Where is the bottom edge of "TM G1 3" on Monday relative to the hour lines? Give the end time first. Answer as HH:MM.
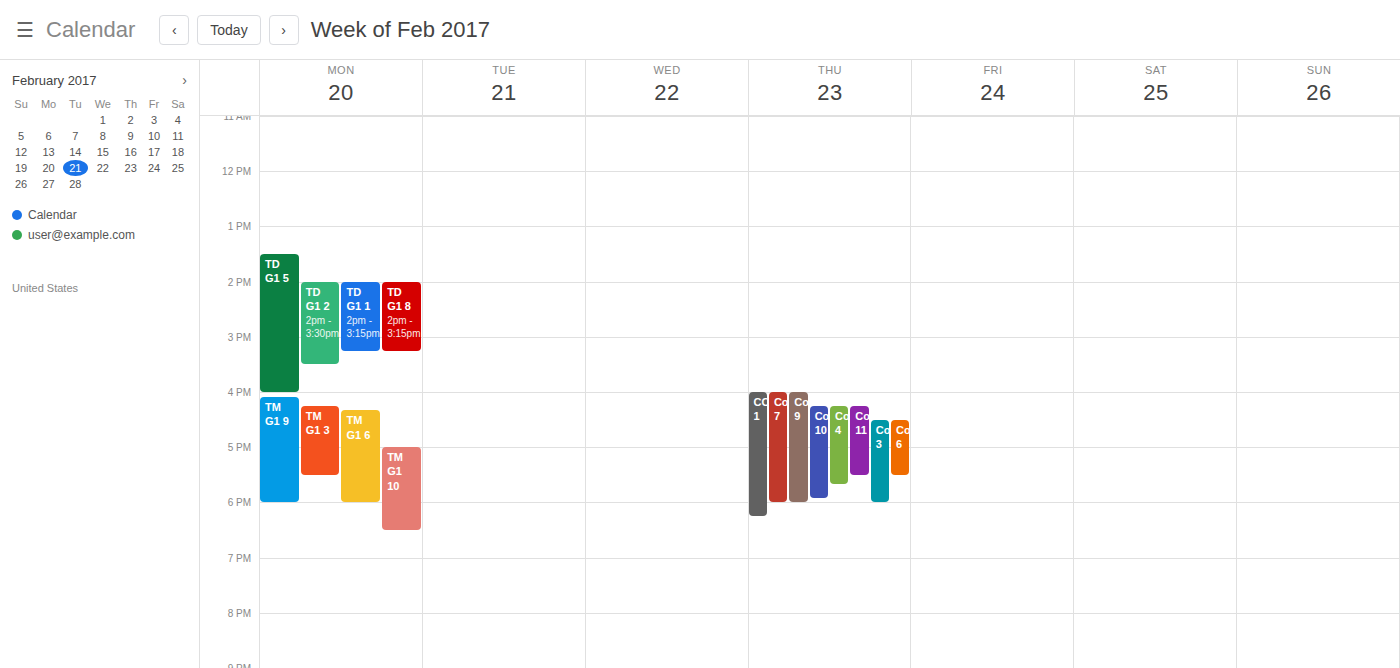
17:30 -- halfway between the 17:00 and 18:00 lines.